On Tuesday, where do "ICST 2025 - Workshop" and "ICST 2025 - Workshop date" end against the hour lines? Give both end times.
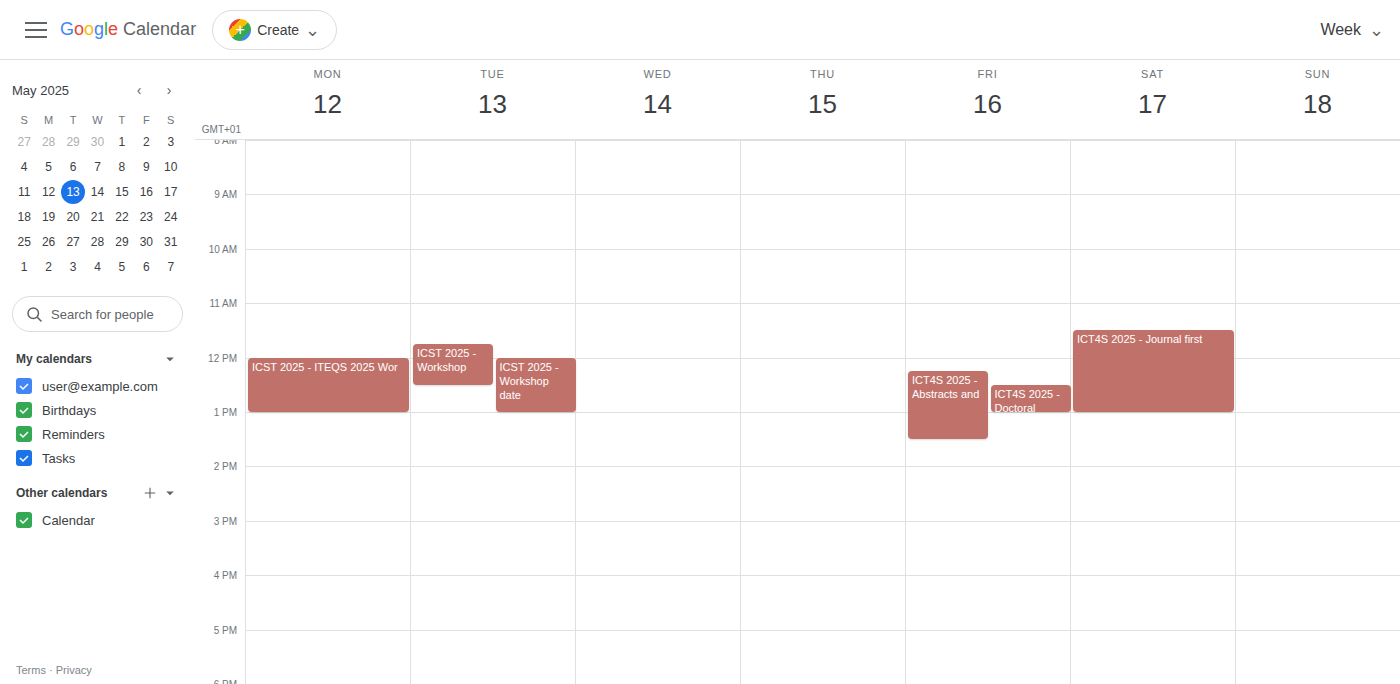
"ICST 2025 - Workshop": 12:30, halfway between the 12:00 and 13:00 lines. "ICST 2025 - Workshop date": 13:00, exactly on the 13:00 line.